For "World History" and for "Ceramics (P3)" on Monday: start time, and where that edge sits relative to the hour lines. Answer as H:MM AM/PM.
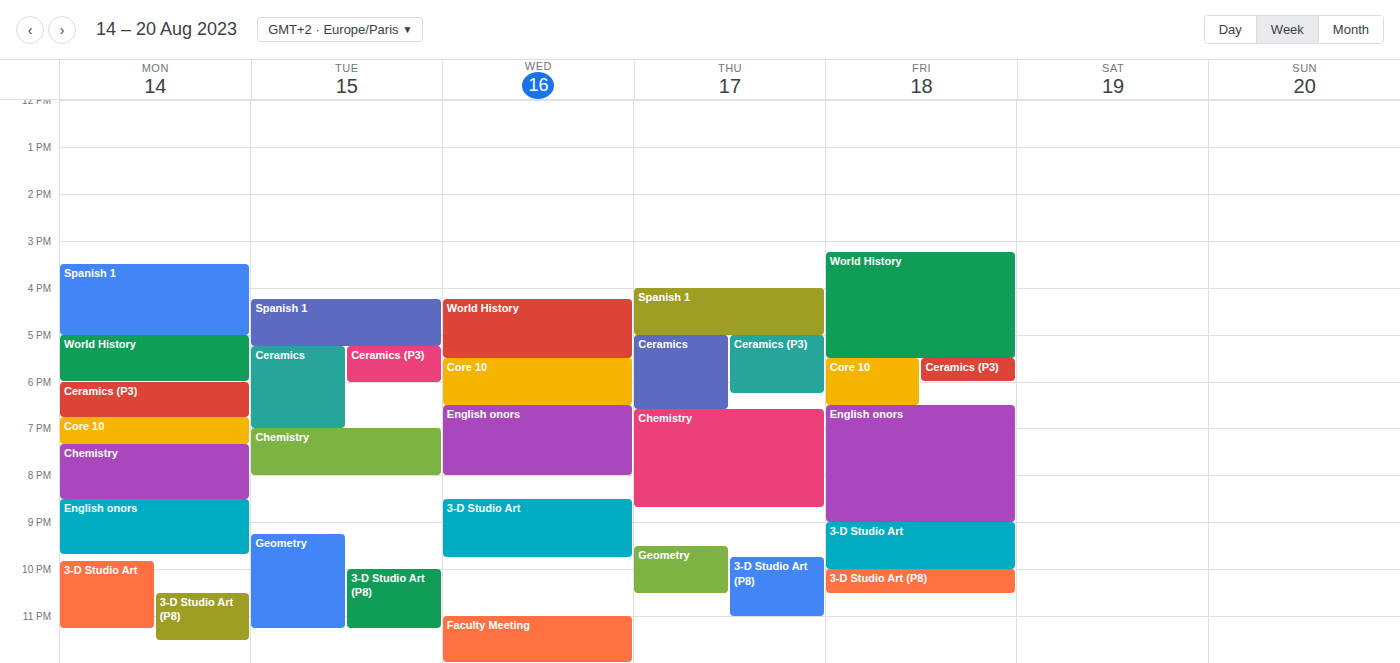
"World History": 5:00 PM, exactly on the 5 PM line. "Ceramics (P3)": 6:00 PM, exactly on the 6 PM line.